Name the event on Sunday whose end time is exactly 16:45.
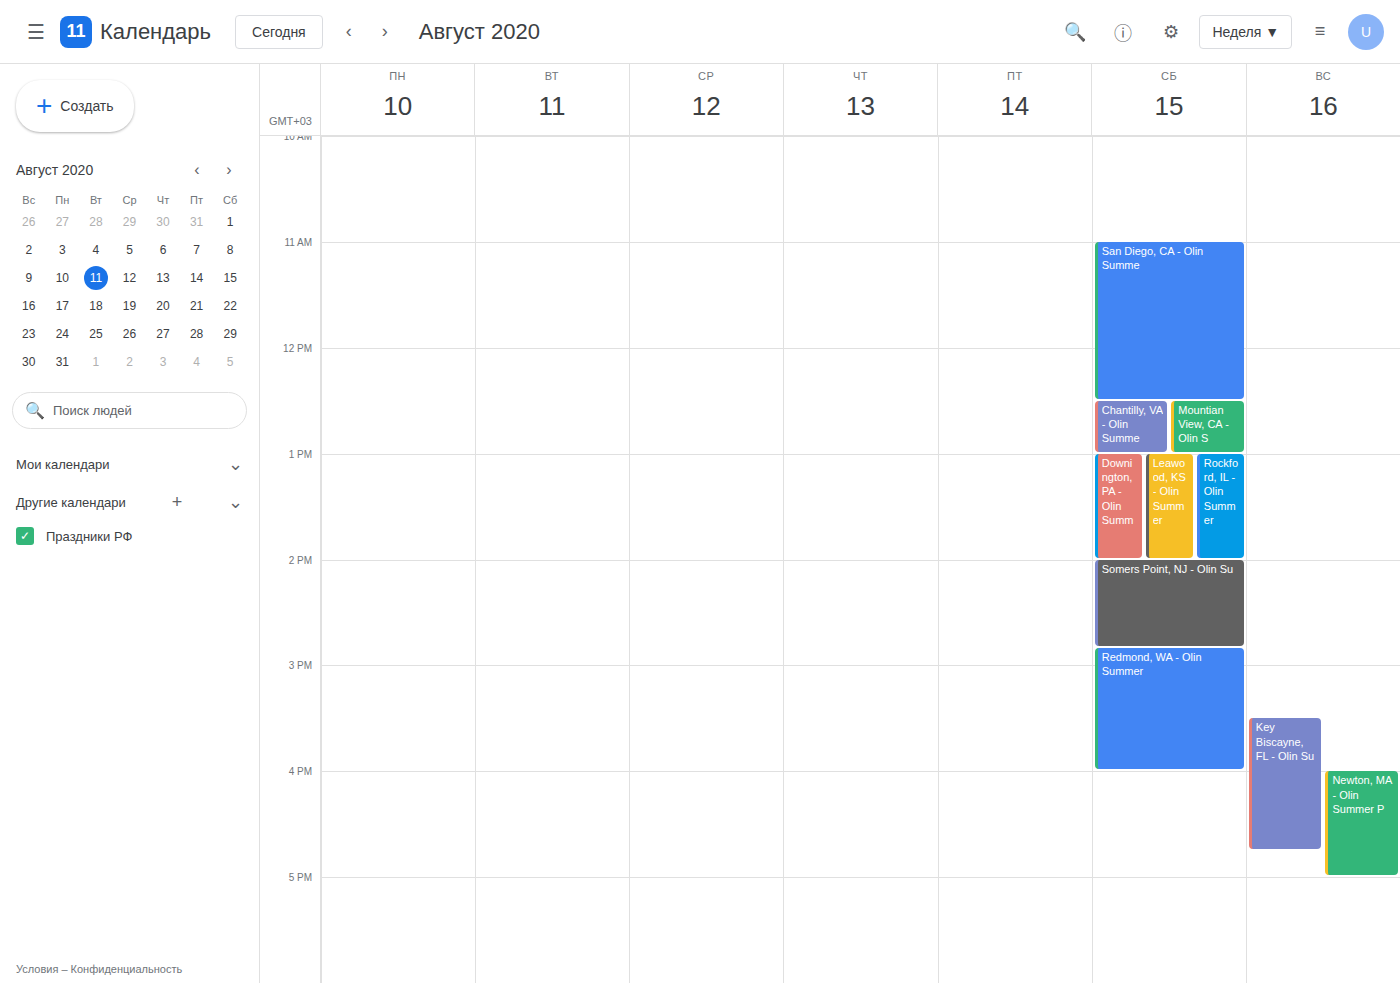
"Key Biscayne, FL - Olin Su"